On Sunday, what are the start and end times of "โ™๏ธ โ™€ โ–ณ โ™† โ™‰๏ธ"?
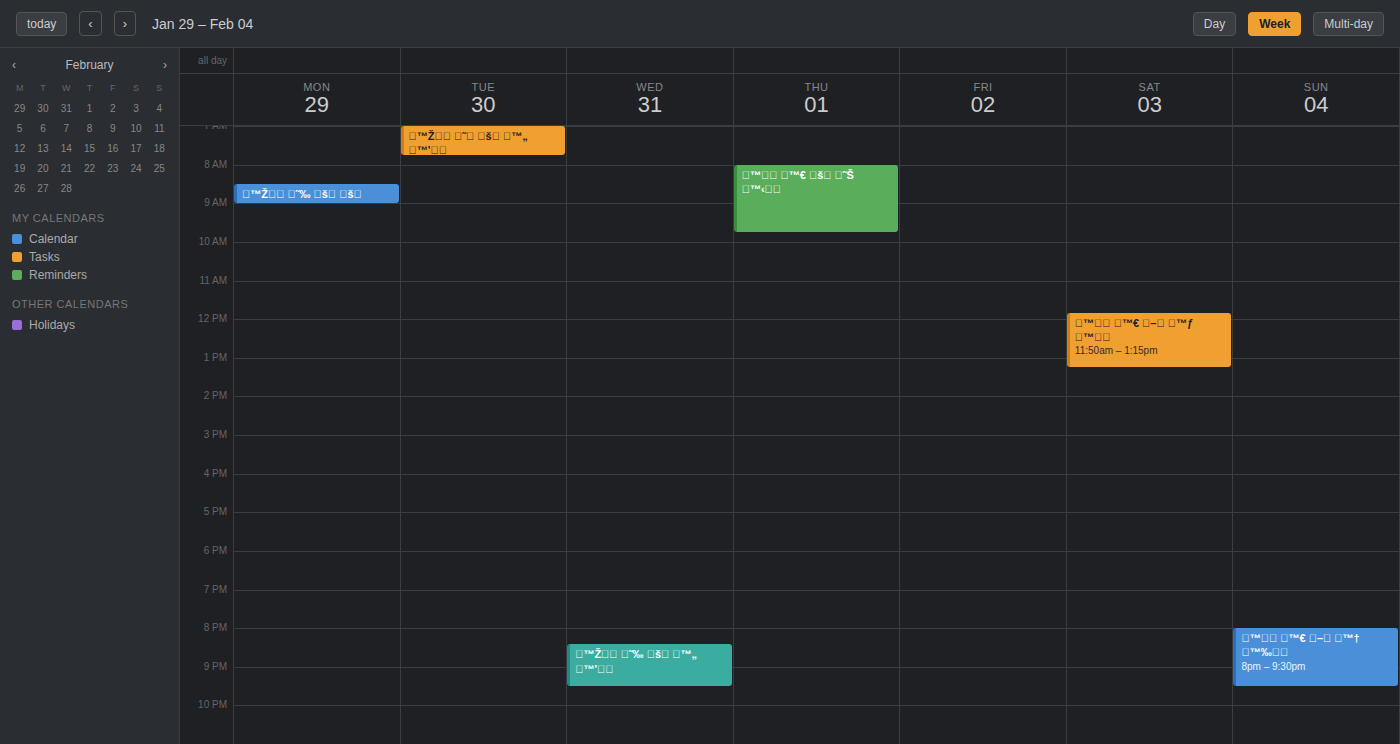
8:00 PM to 9:30 PM